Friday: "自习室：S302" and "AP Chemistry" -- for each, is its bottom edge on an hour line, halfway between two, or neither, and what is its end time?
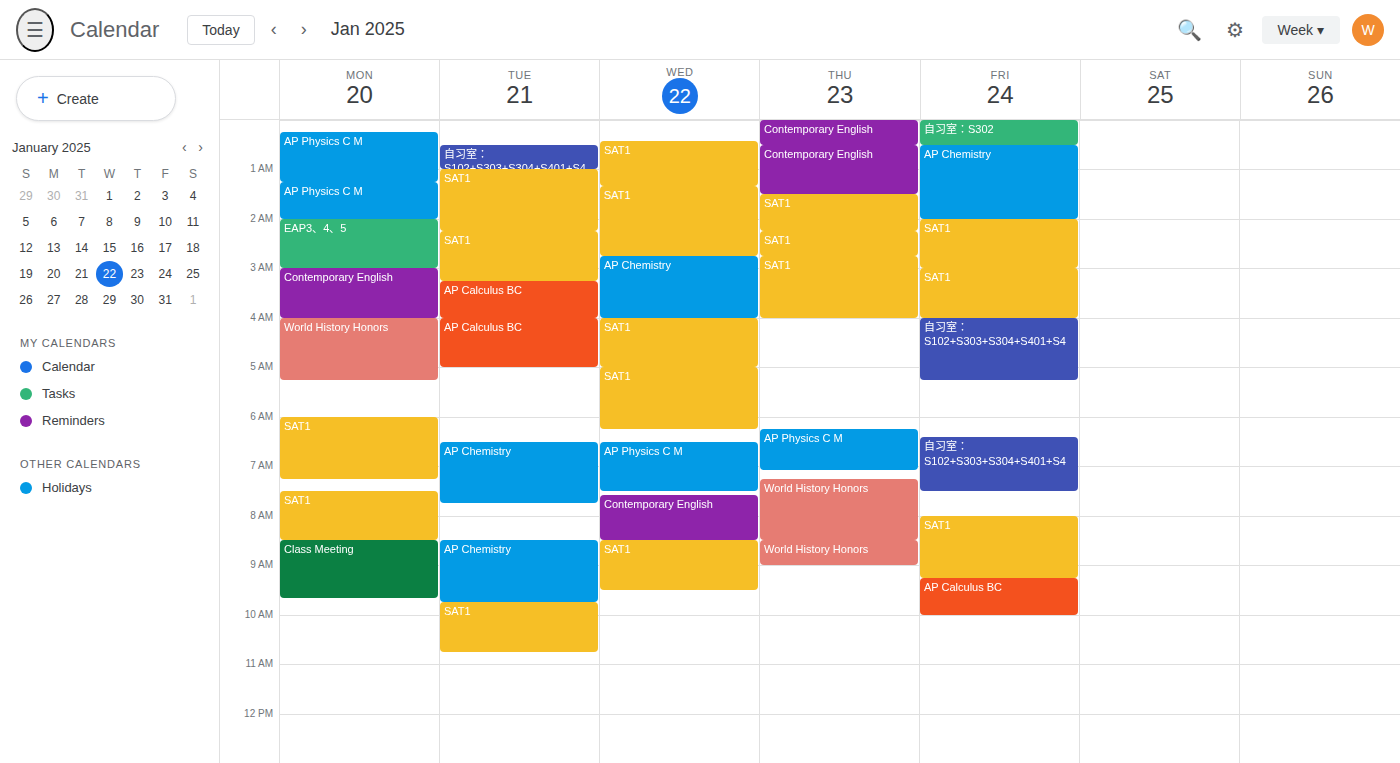
"自习室：S302": 12:30 AM, halfway between the 12 AM and 1 AM lines. "AP Chemistry": 2:00 AM, exactly on the 2 AM line.